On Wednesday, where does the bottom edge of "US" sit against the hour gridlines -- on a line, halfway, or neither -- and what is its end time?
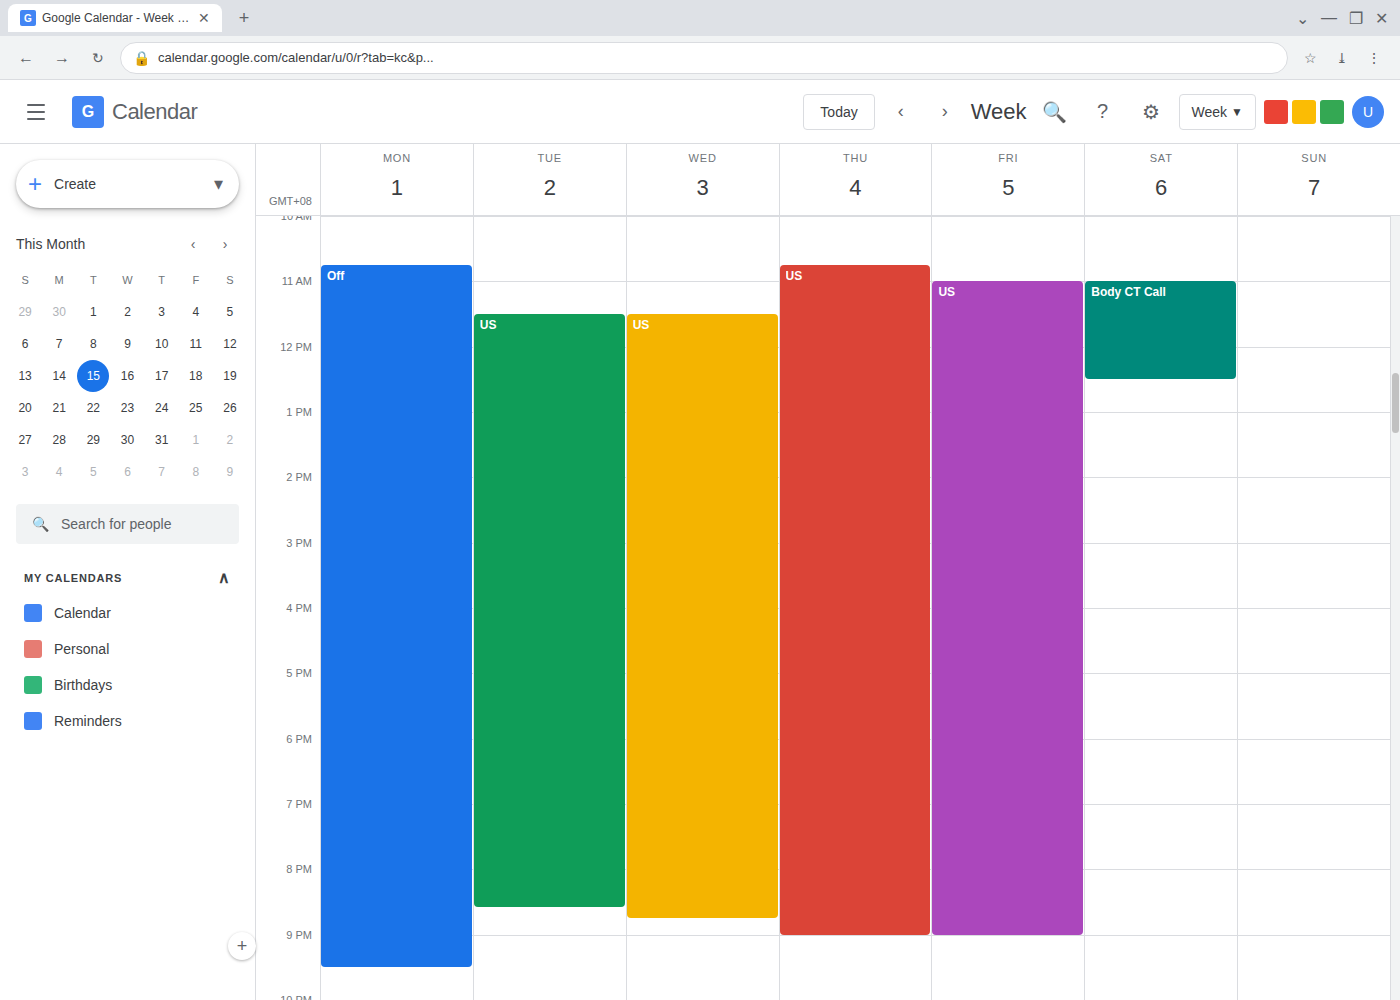
8:45 PM -- neither: three quarters of the way from the 8 PM line to the 9 PM line.